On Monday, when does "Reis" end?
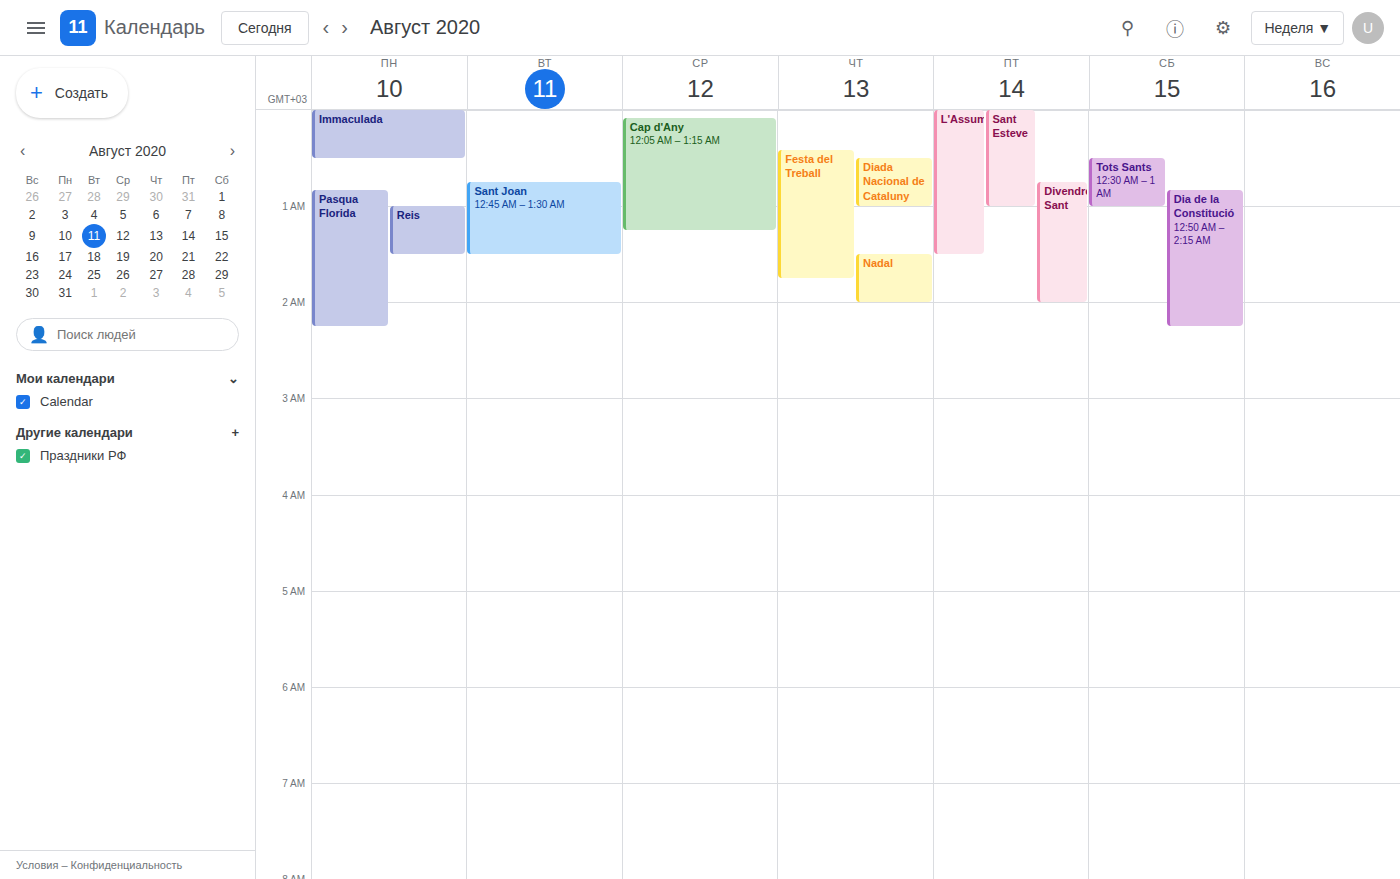
1:30 AM